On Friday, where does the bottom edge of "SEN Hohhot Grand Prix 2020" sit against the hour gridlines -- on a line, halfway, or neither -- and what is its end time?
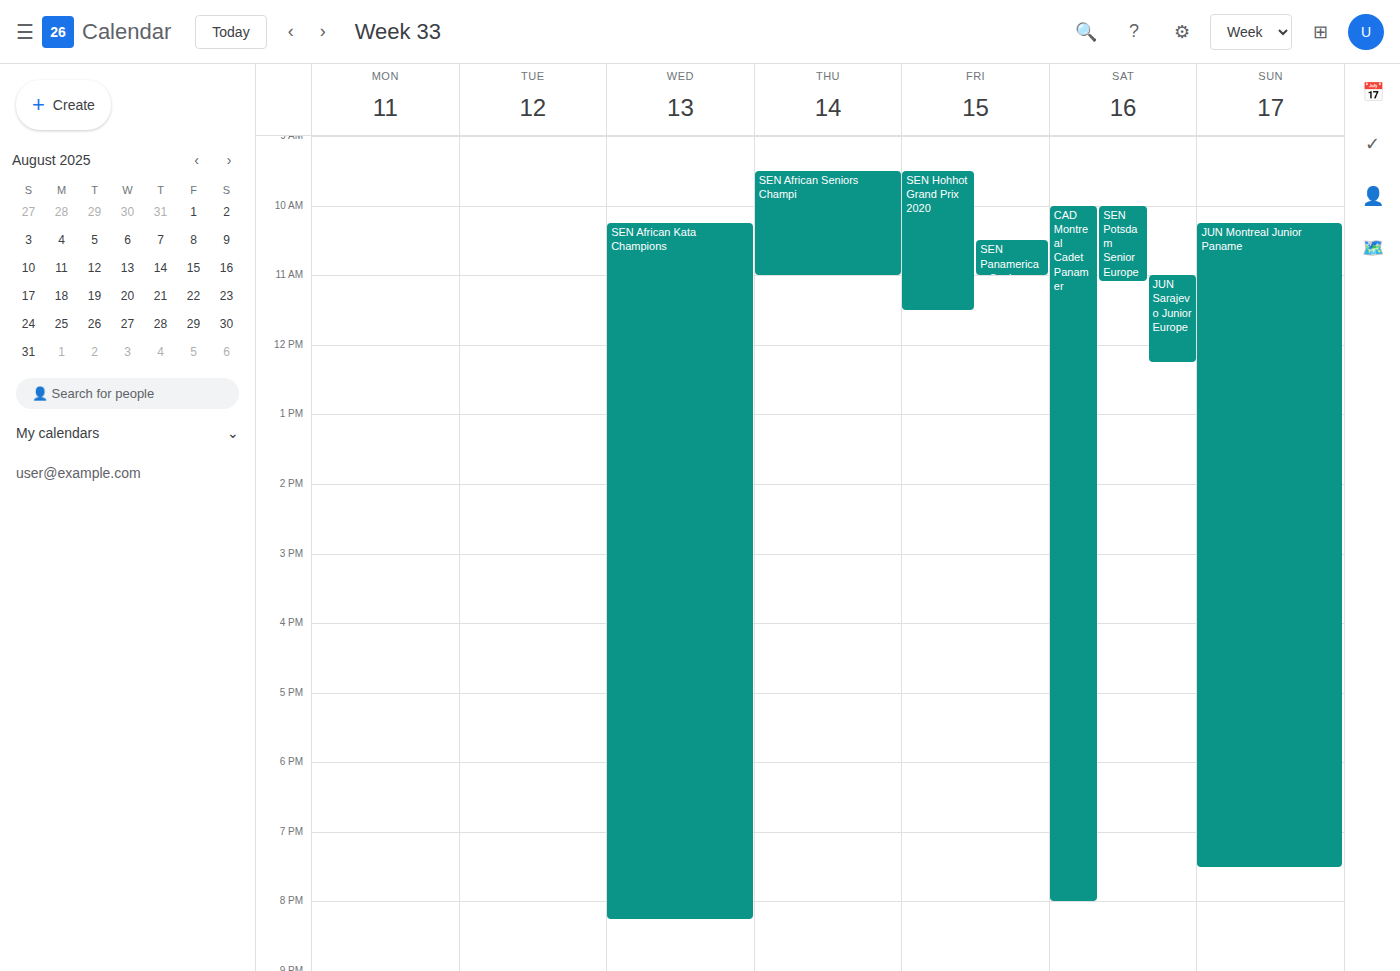
11:30 AM -- halfway between the 11 AM and 12 PM lines.